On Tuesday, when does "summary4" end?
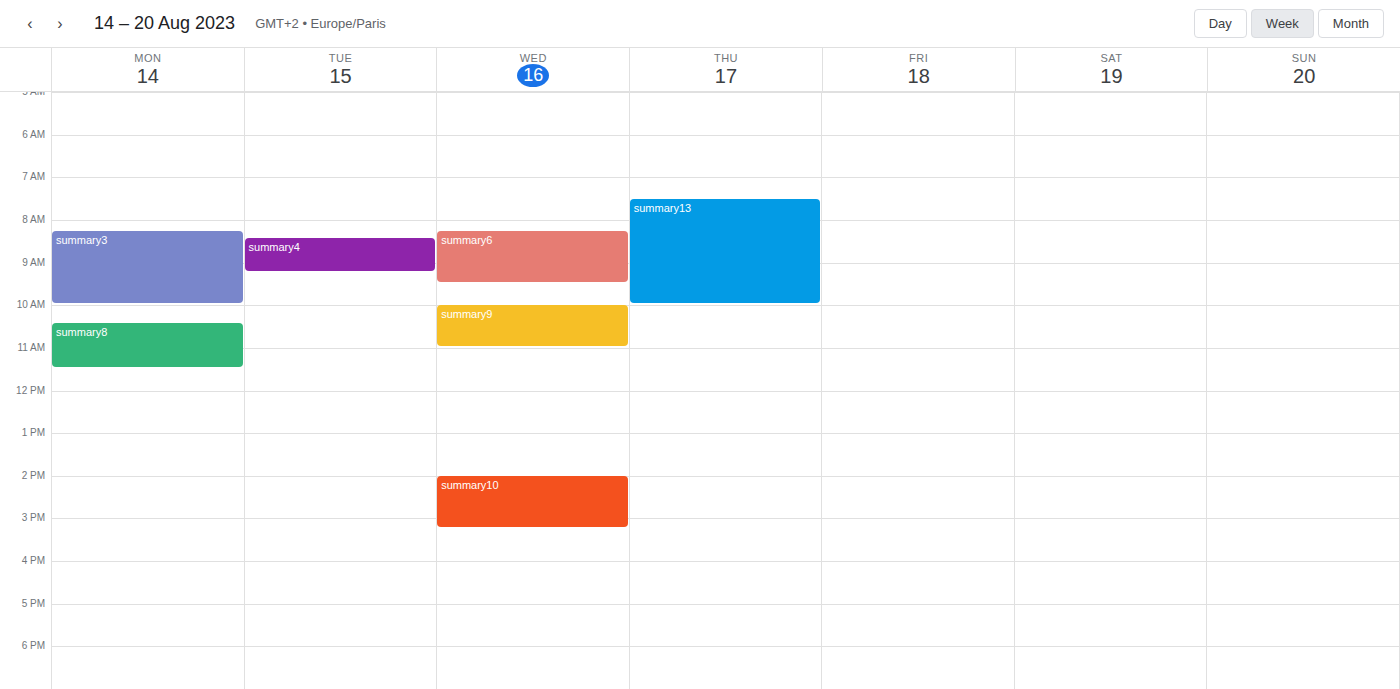
09:15